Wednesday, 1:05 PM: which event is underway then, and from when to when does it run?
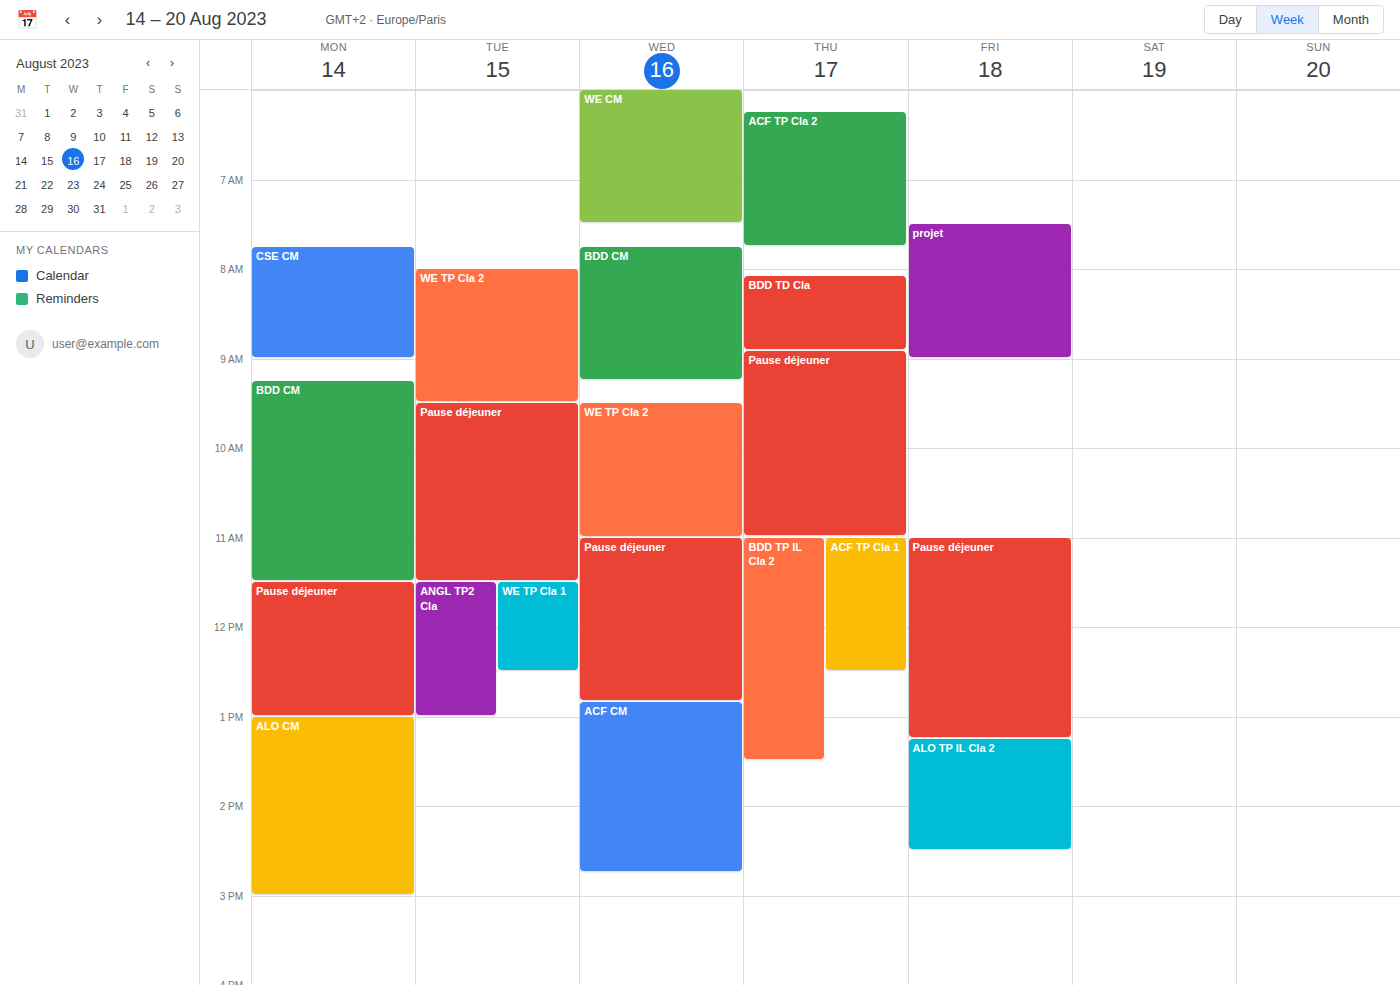
"ACF CM", 12:50 PM to 2:45 PM